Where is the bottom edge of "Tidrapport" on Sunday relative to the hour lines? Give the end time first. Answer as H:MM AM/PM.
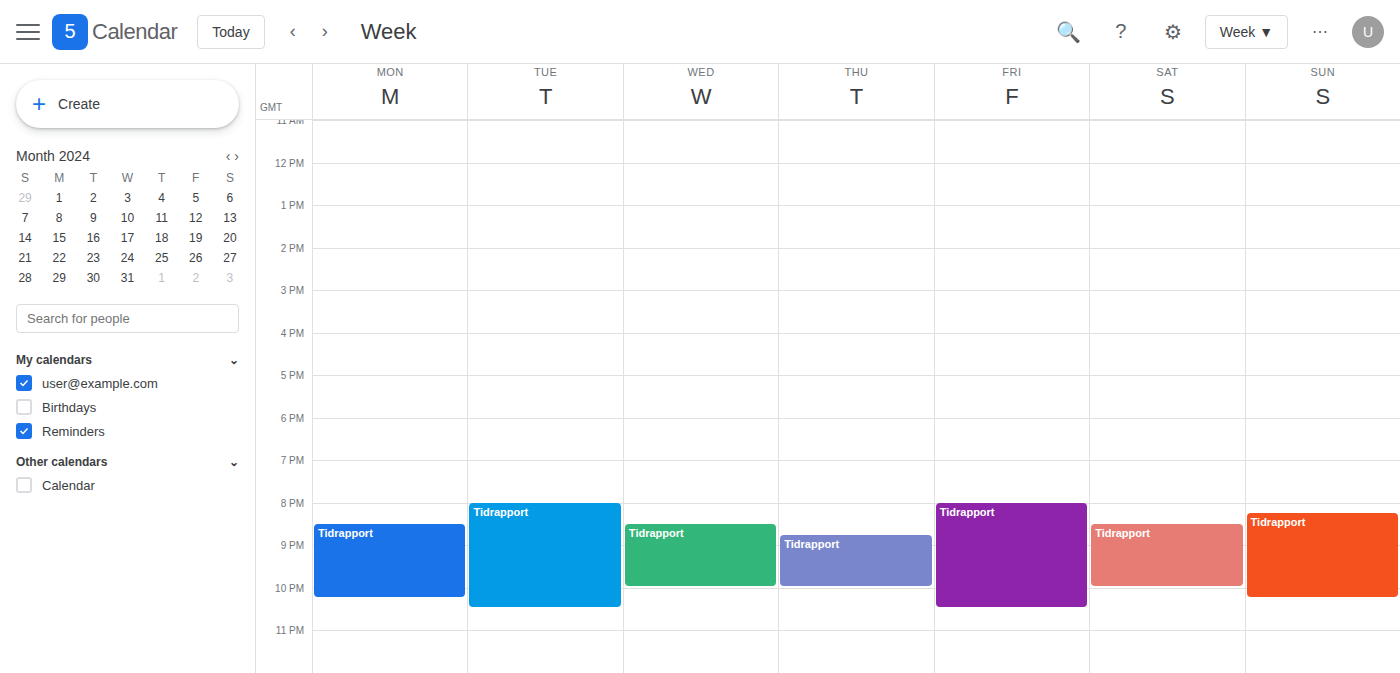
10:15 PM -- neither: a quarter of the way from the 10 PM line to the 11 PM line.